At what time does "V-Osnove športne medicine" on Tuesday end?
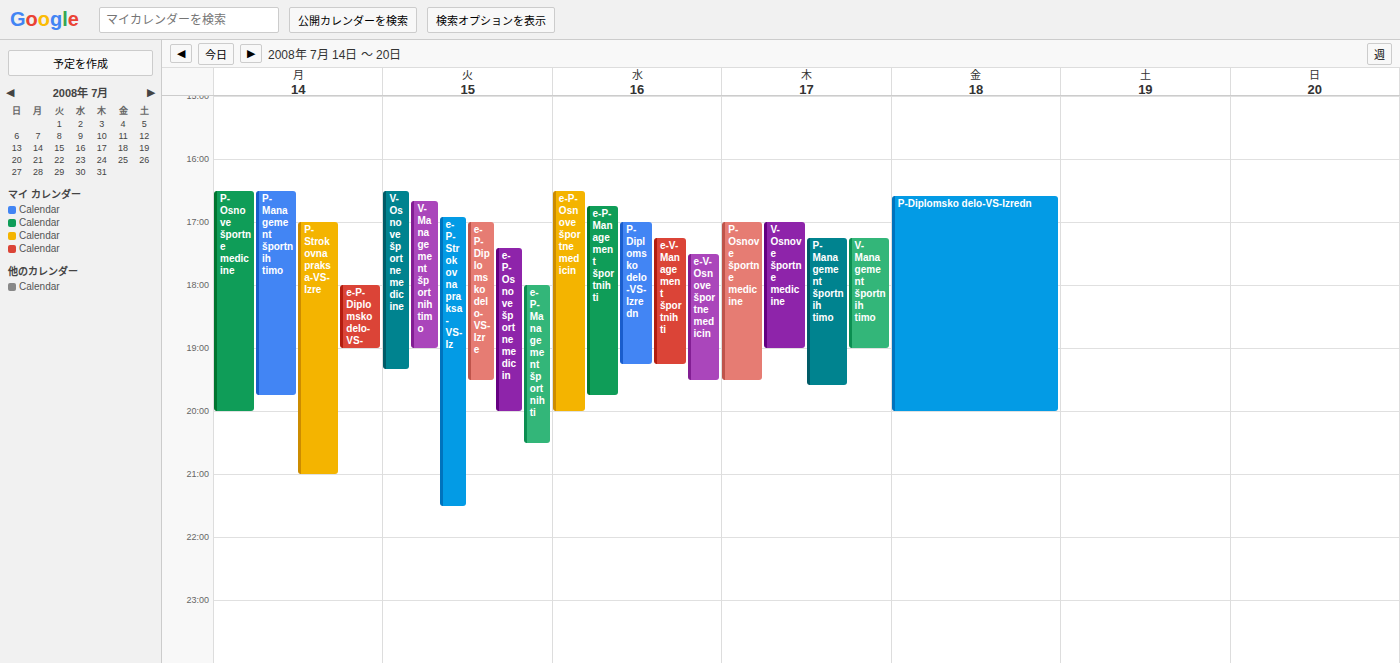
7:20 PM